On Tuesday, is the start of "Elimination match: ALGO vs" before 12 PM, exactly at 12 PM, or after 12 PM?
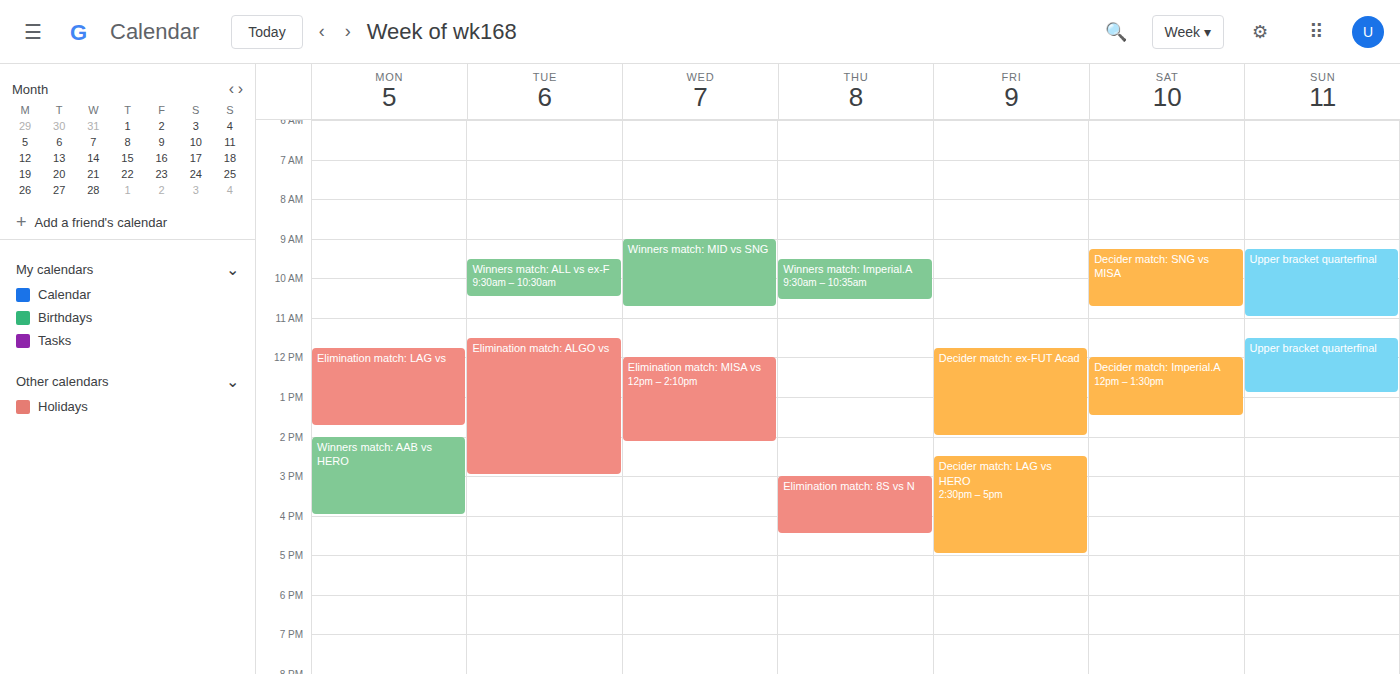
11:30 AM -- before 12 PM, 30 minutes above the 12 PM line.